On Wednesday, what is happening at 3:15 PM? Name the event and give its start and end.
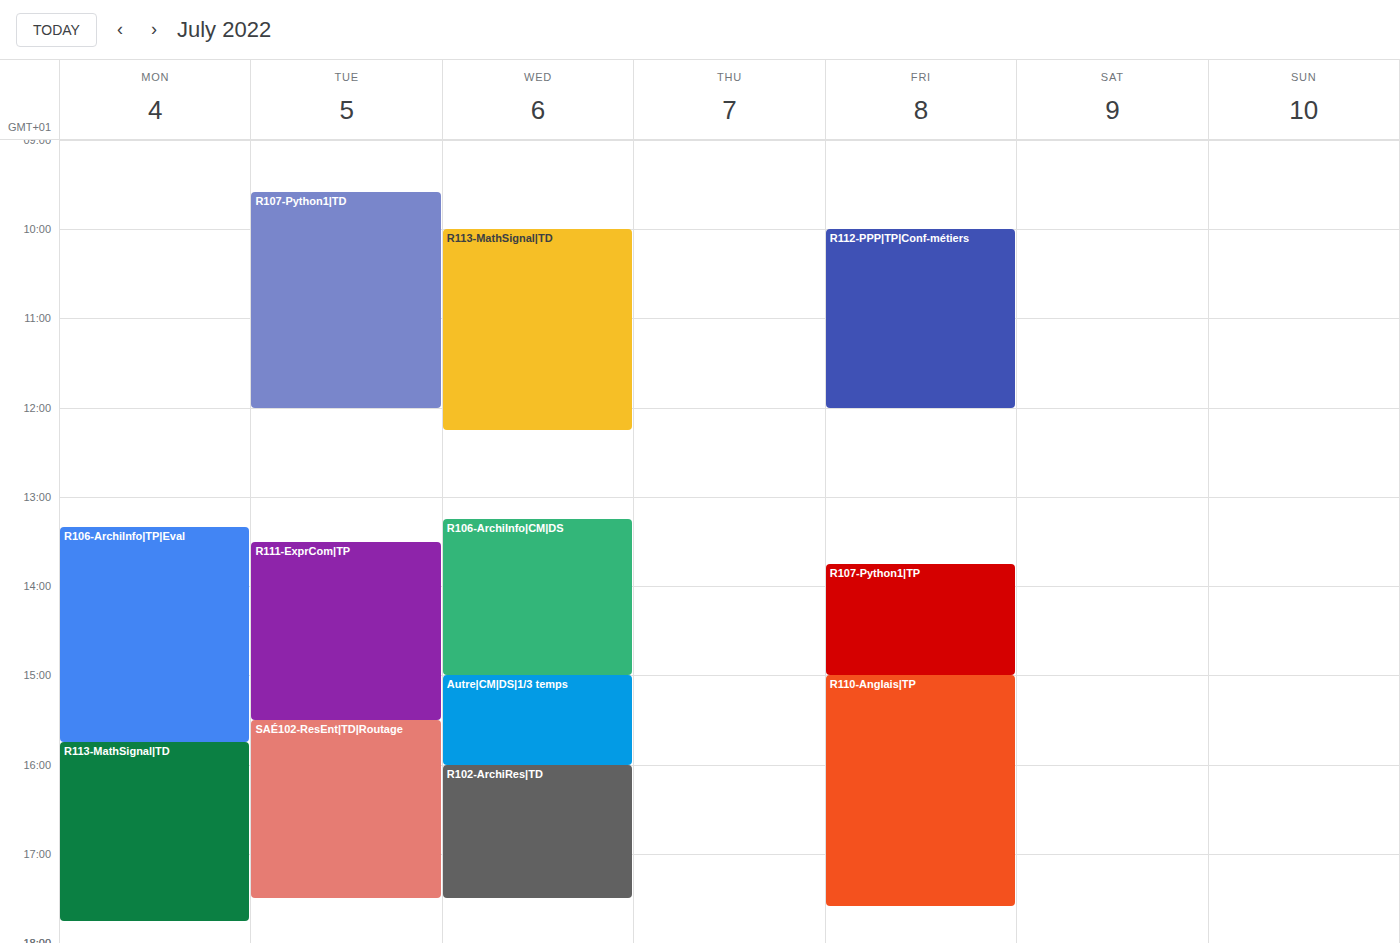
"Autre|CM|DS|1/3 temps", 3:00 PM to 4:00 PM